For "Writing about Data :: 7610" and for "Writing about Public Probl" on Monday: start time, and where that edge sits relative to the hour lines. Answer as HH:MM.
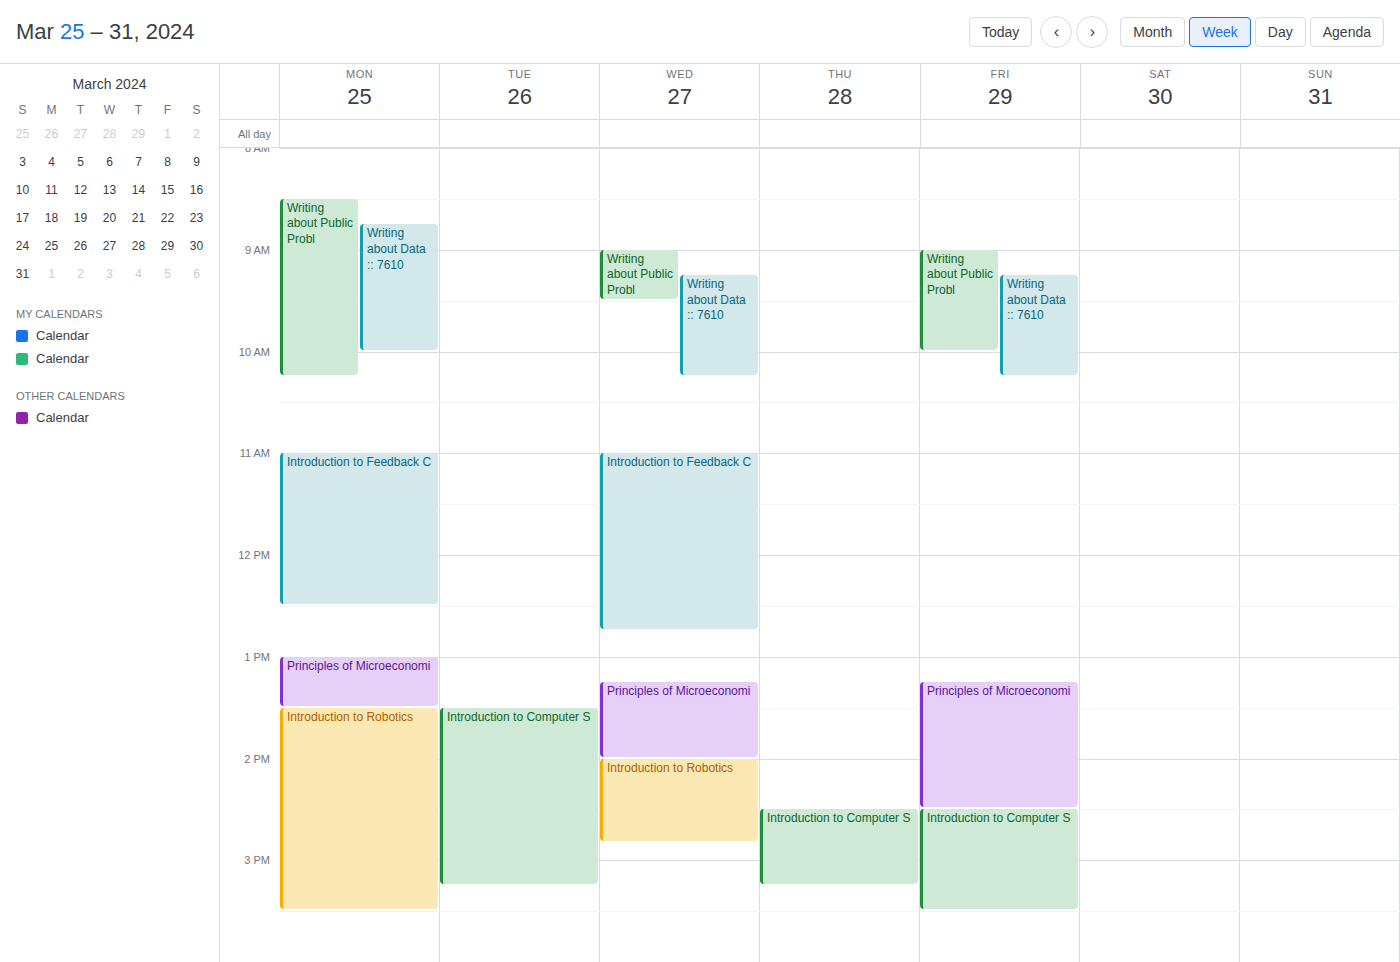
"Writing about Data :: 7610": 08:45, neither: three quarters of the way from the 08:00 line to the 09:00 line. "Writing about Public Probl": 08:30, halfway between the 08:00 and 09:00 lines.